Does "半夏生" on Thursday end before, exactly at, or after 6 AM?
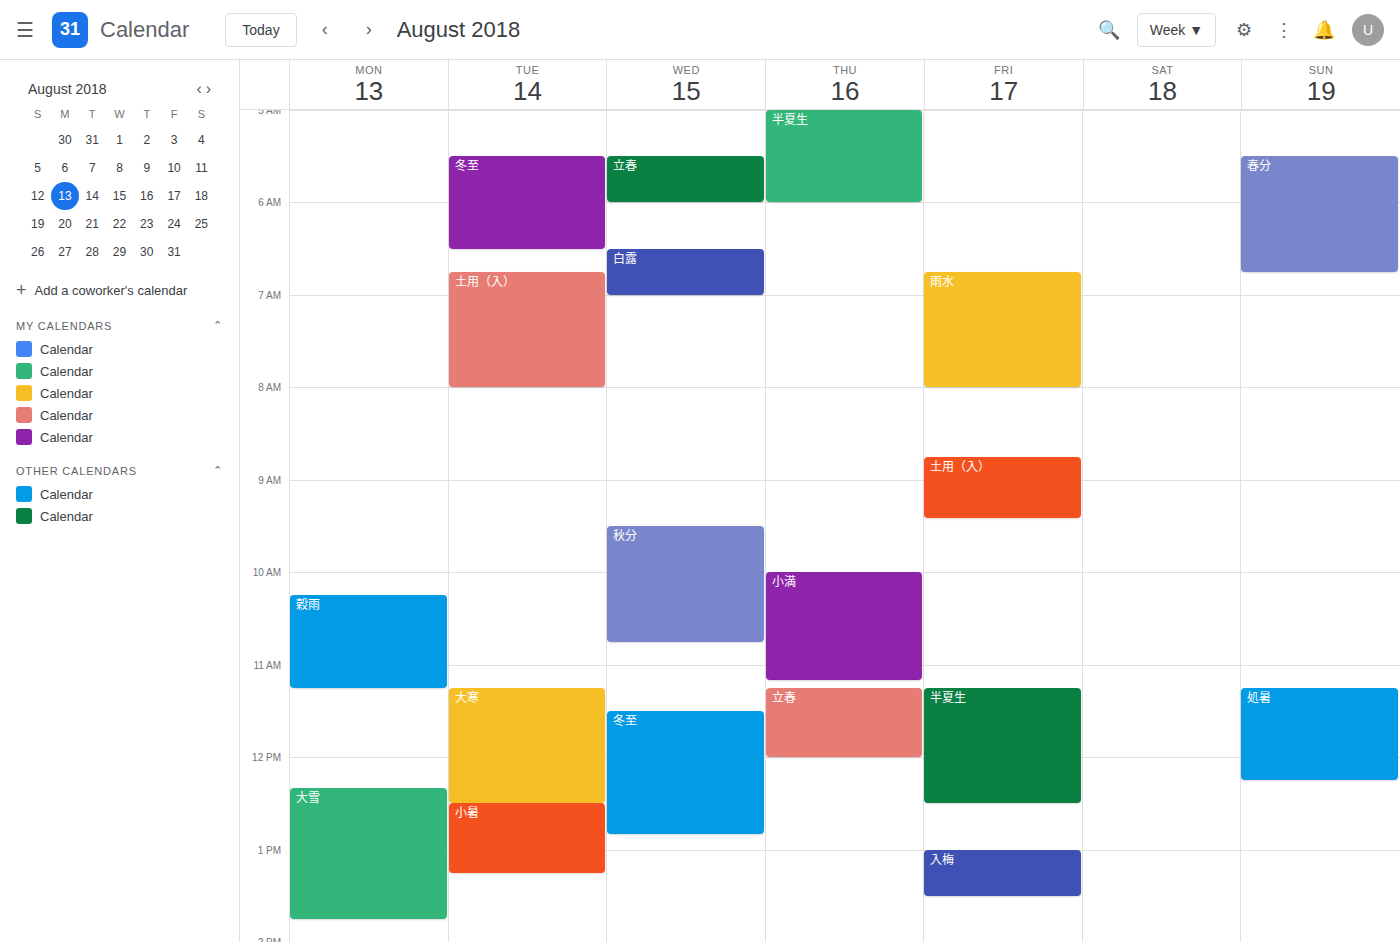
6:00 AM -- exactly at 6 AM, on the 6 AM line.